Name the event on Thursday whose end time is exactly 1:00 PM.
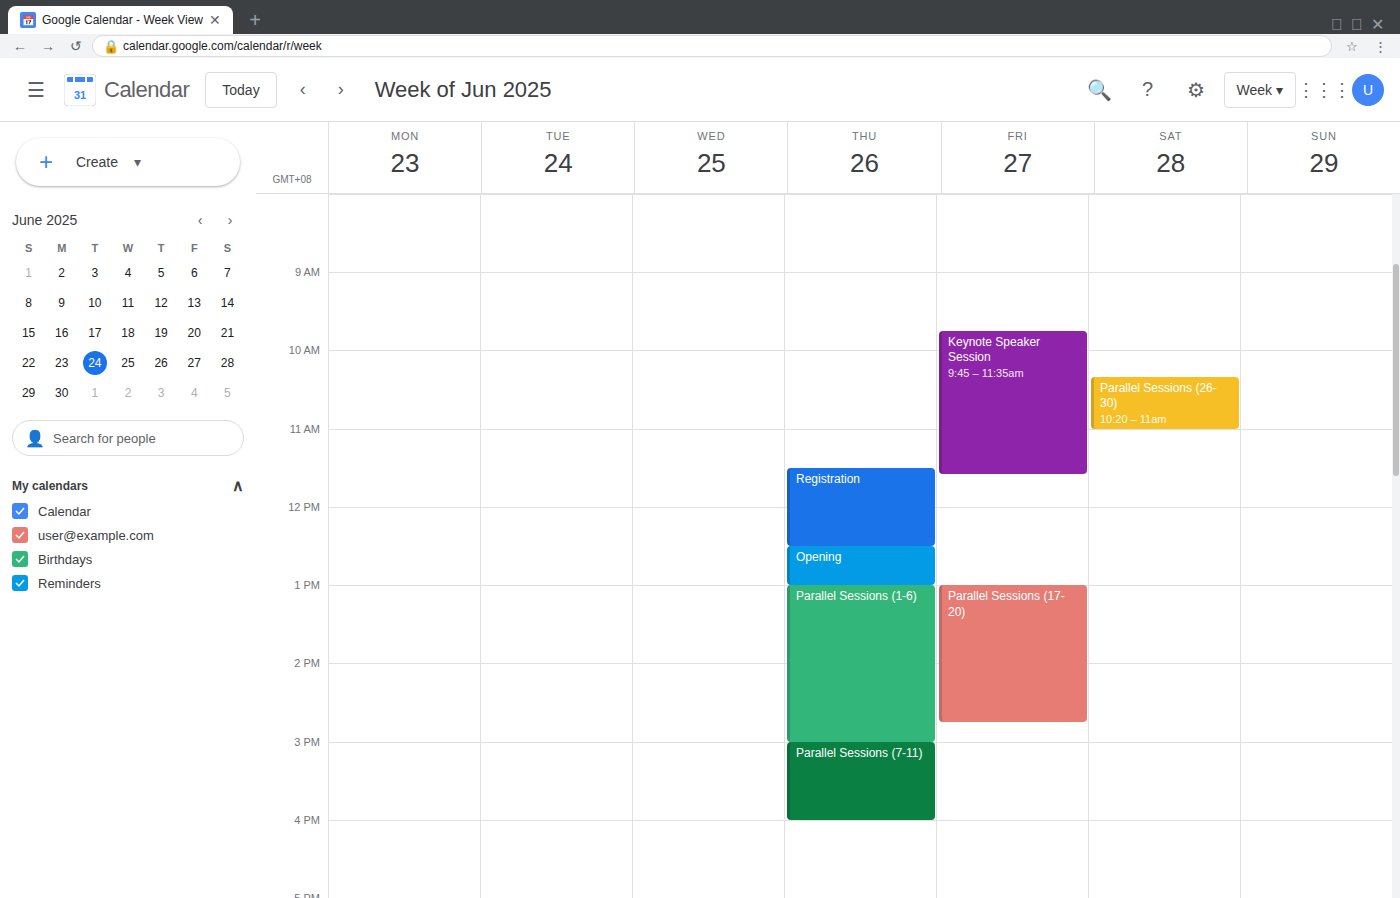
"Opening"